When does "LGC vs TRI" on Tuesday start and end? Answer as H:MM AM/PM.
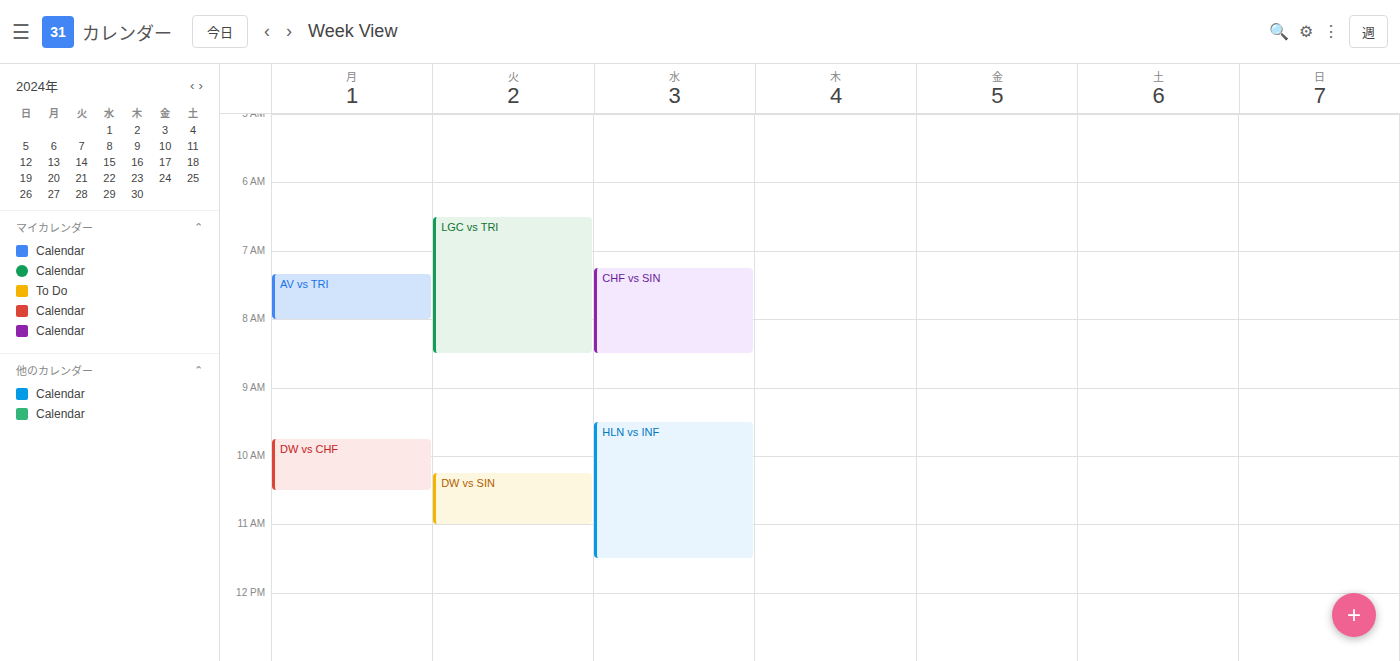
6:30 AM to 8:30 AM